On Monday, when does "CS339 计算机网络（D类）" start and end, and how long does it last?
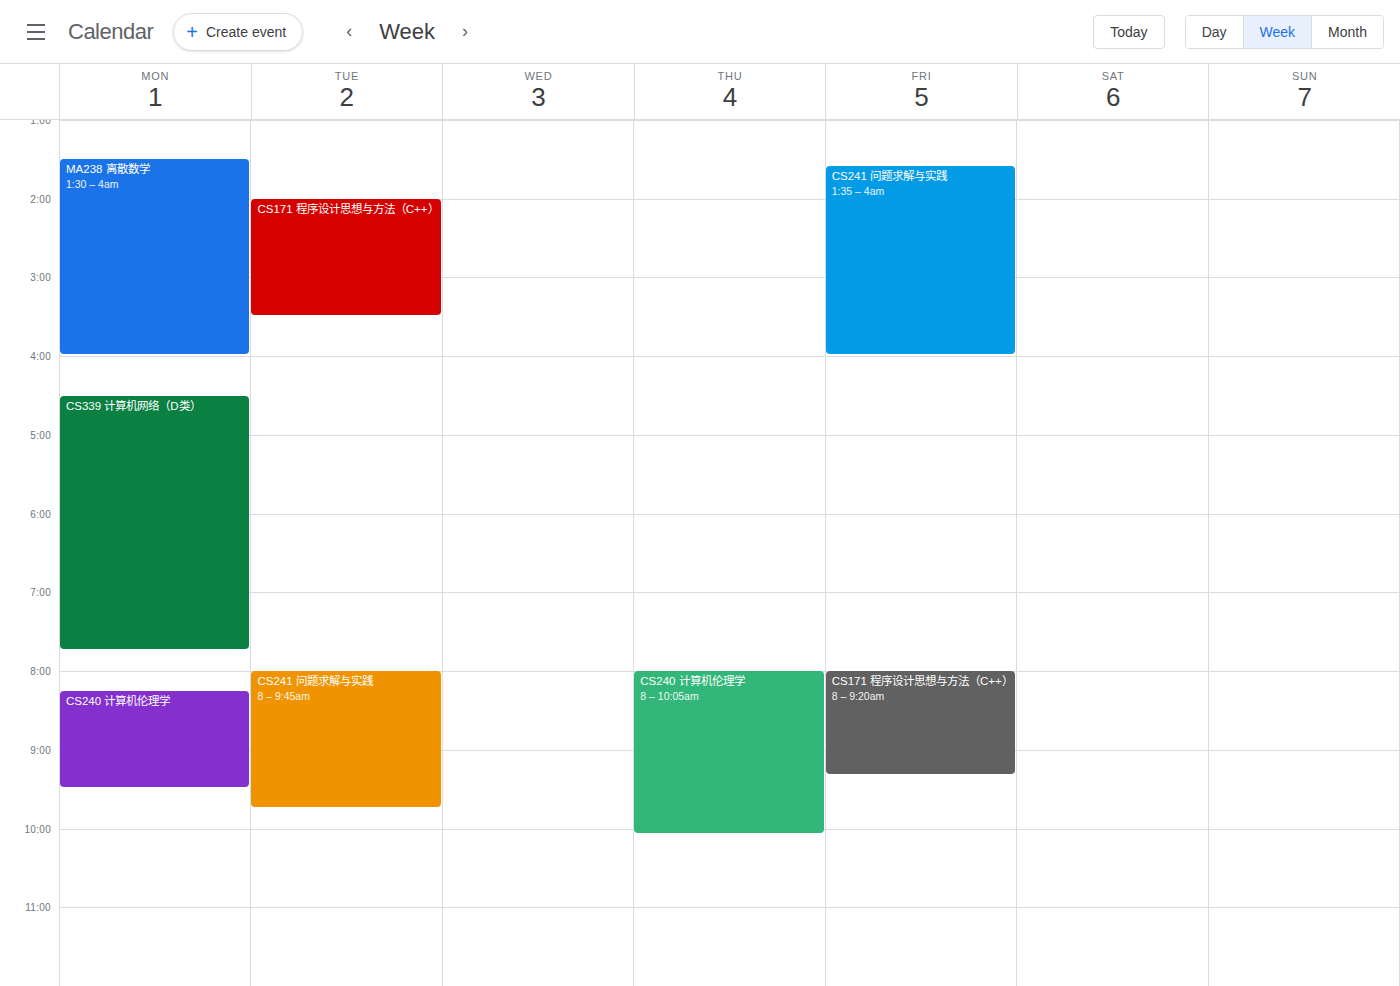
4:30 AM to 7:45 AM, 3 hours 15 minutes